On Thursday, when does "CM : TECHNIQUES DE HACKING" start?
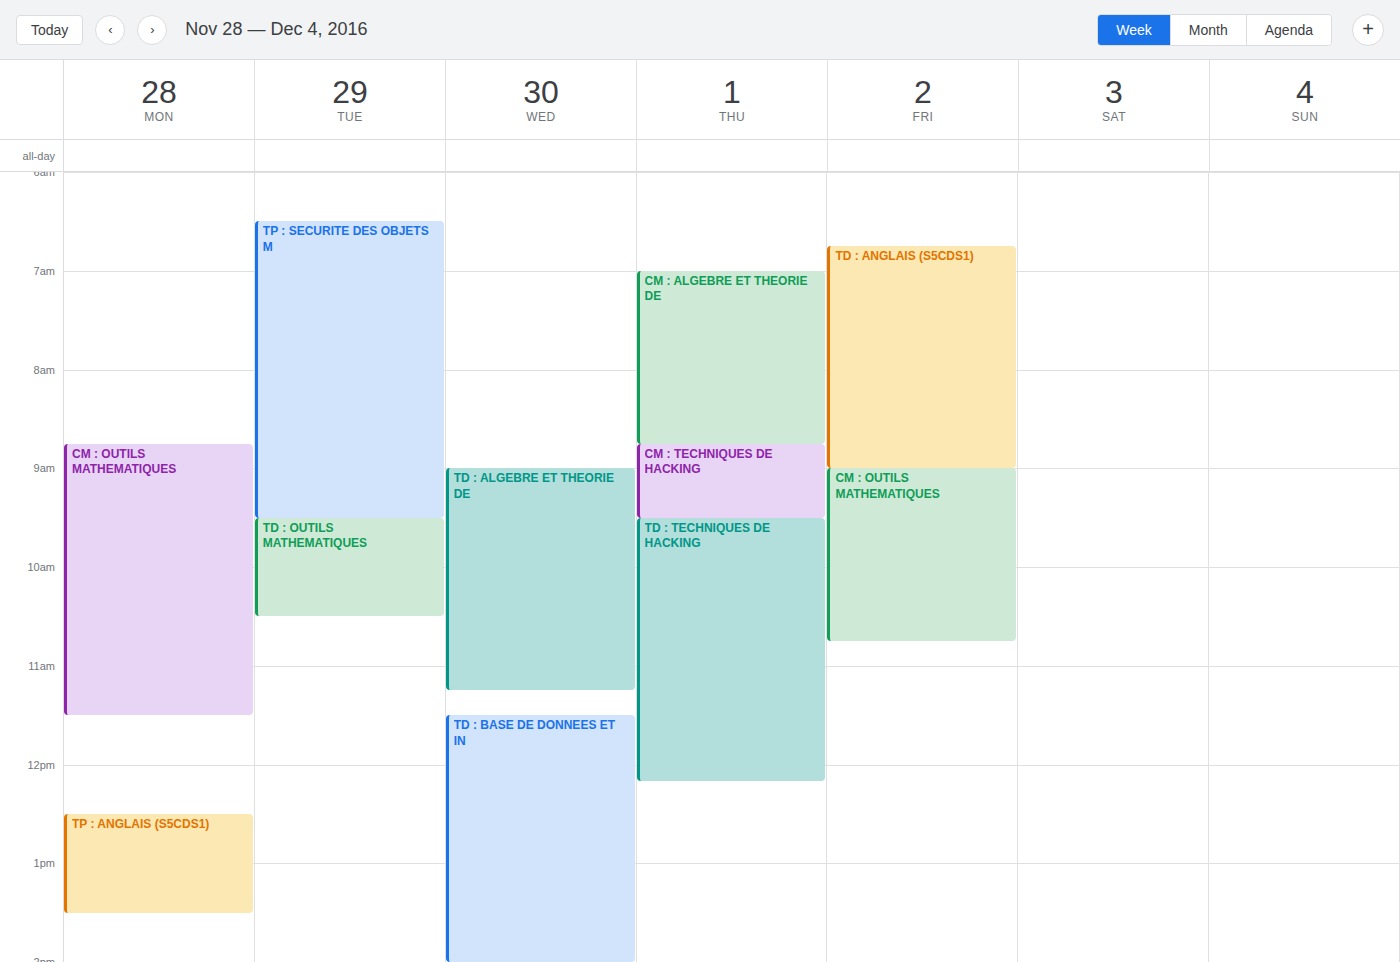
8:45 AM